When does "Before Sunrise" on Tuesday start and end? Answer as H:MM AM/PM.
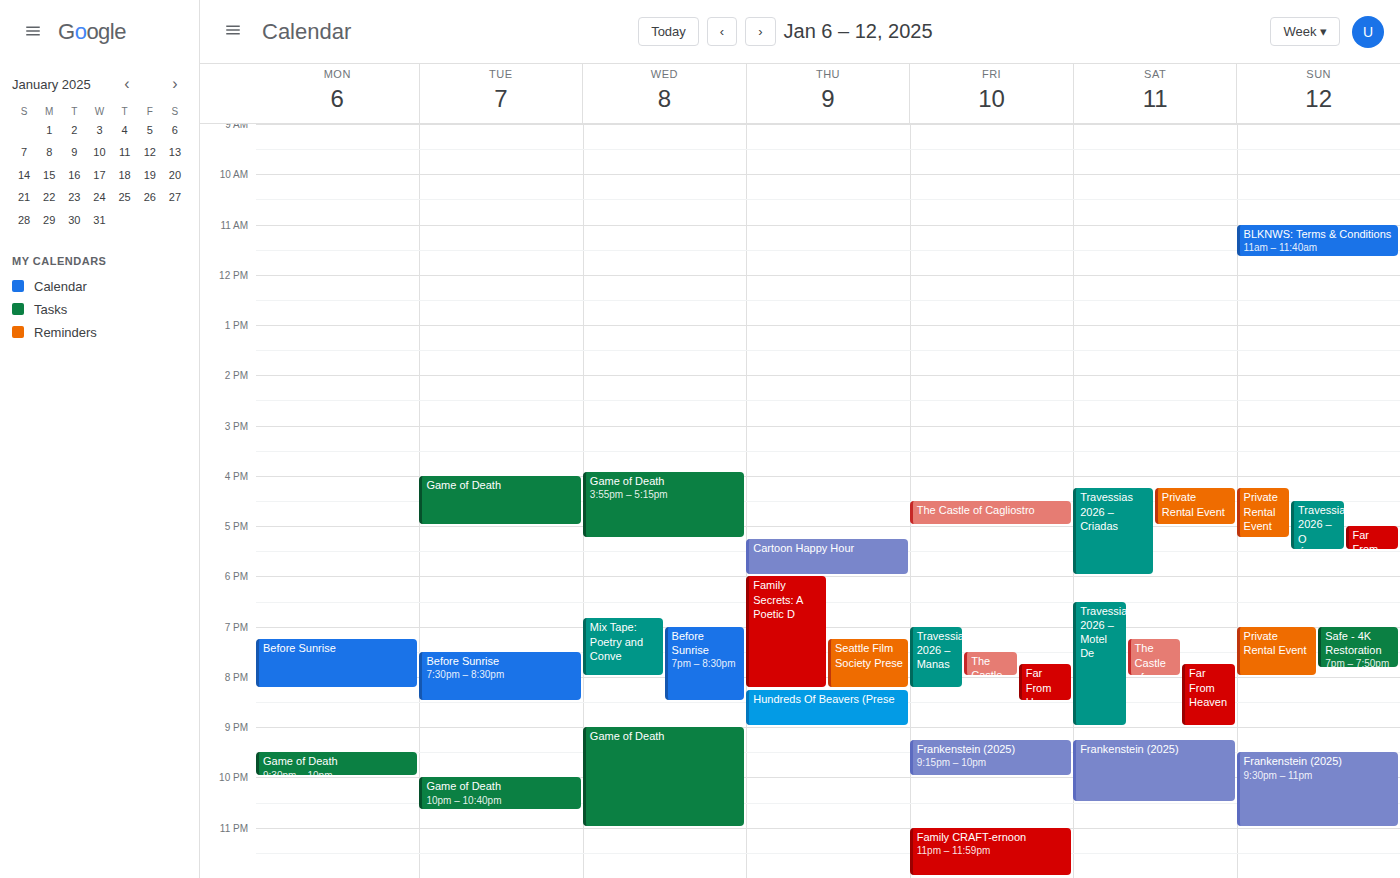
7:30 PM to 8:30 PM